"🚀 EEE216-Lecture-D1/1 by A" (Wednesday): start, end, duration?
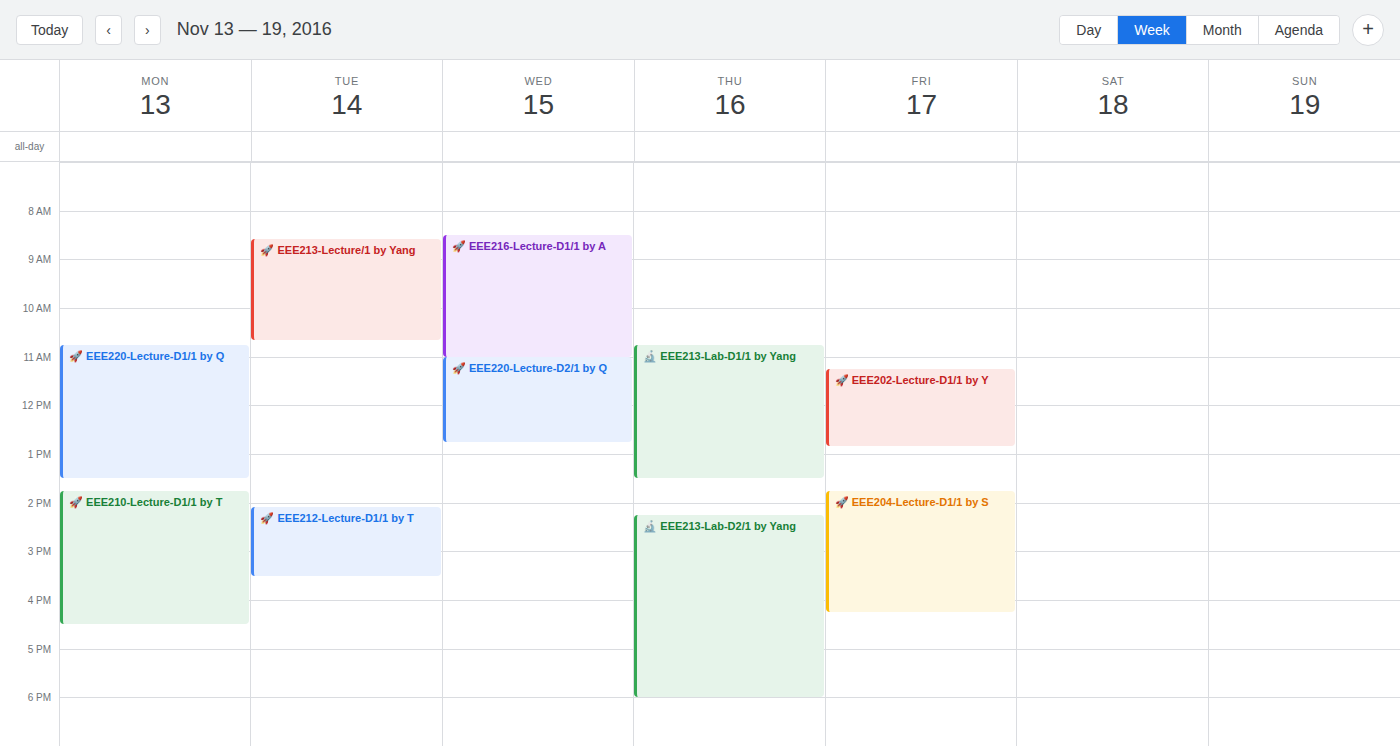
8:30 AM to 11:00 AM, 2 hours 30 minutes